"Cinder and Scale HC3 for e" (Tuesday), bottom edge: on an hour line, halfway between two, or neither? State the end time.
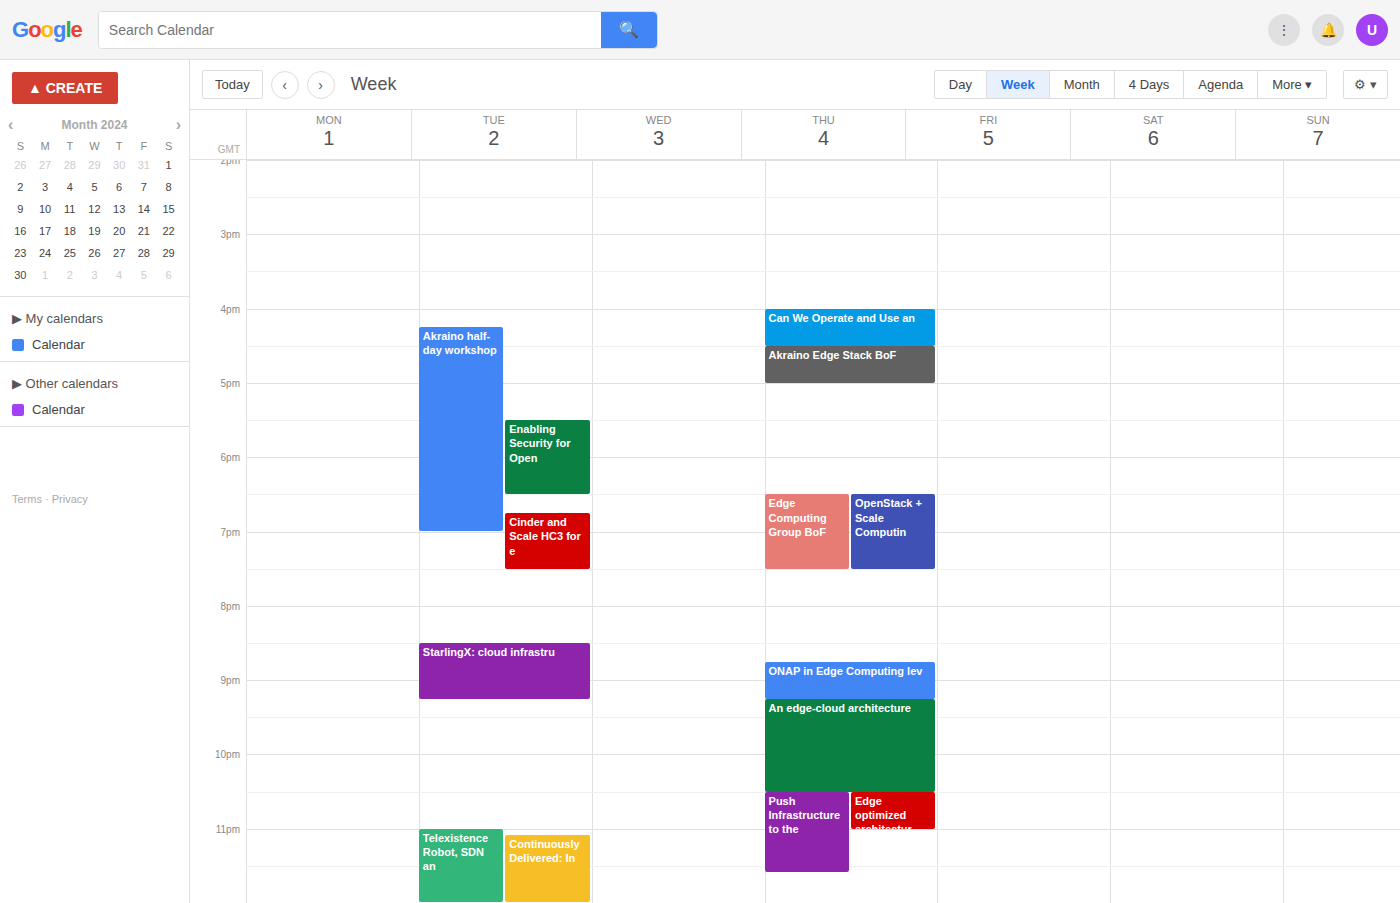
7:30 PM -- halfway between the 7 PM and 8 PM lines.